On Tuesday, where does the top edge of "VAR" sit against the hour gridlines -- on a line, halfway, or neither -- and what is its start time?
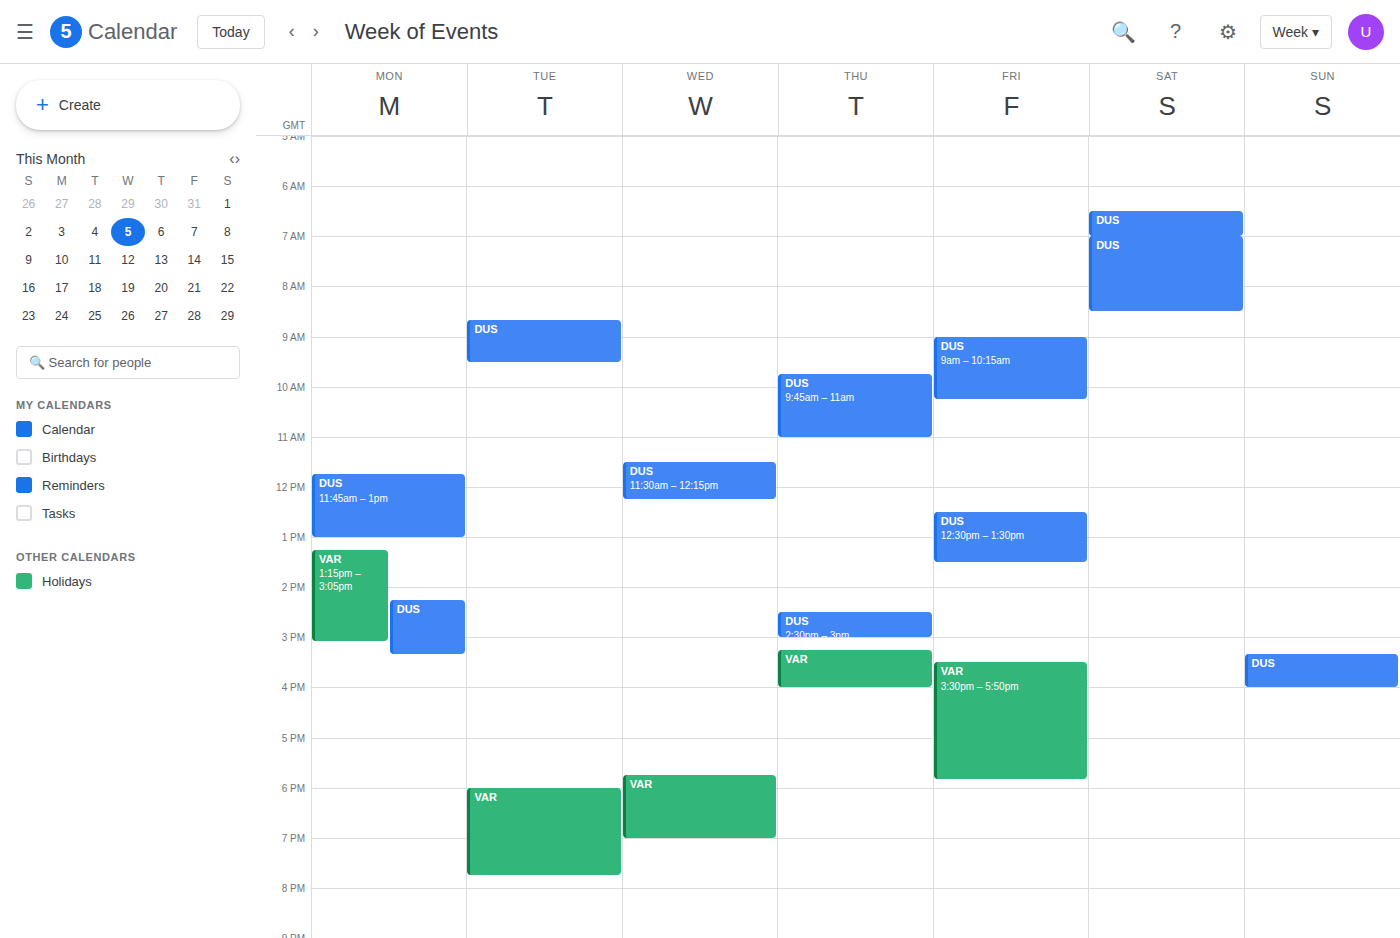
6:00 PM -- exactly on the 6 PM line.